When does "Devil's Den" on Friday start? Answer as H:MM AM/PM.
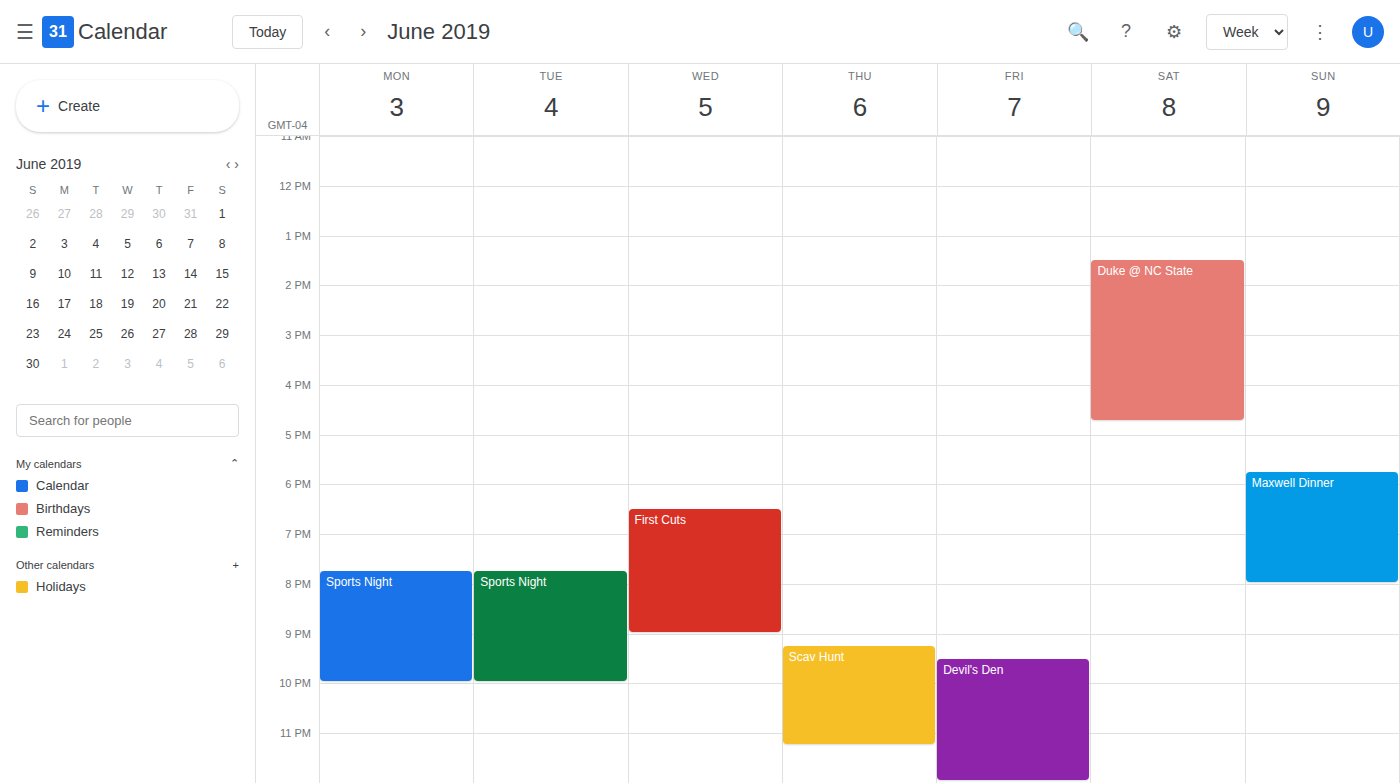
9:30 PM